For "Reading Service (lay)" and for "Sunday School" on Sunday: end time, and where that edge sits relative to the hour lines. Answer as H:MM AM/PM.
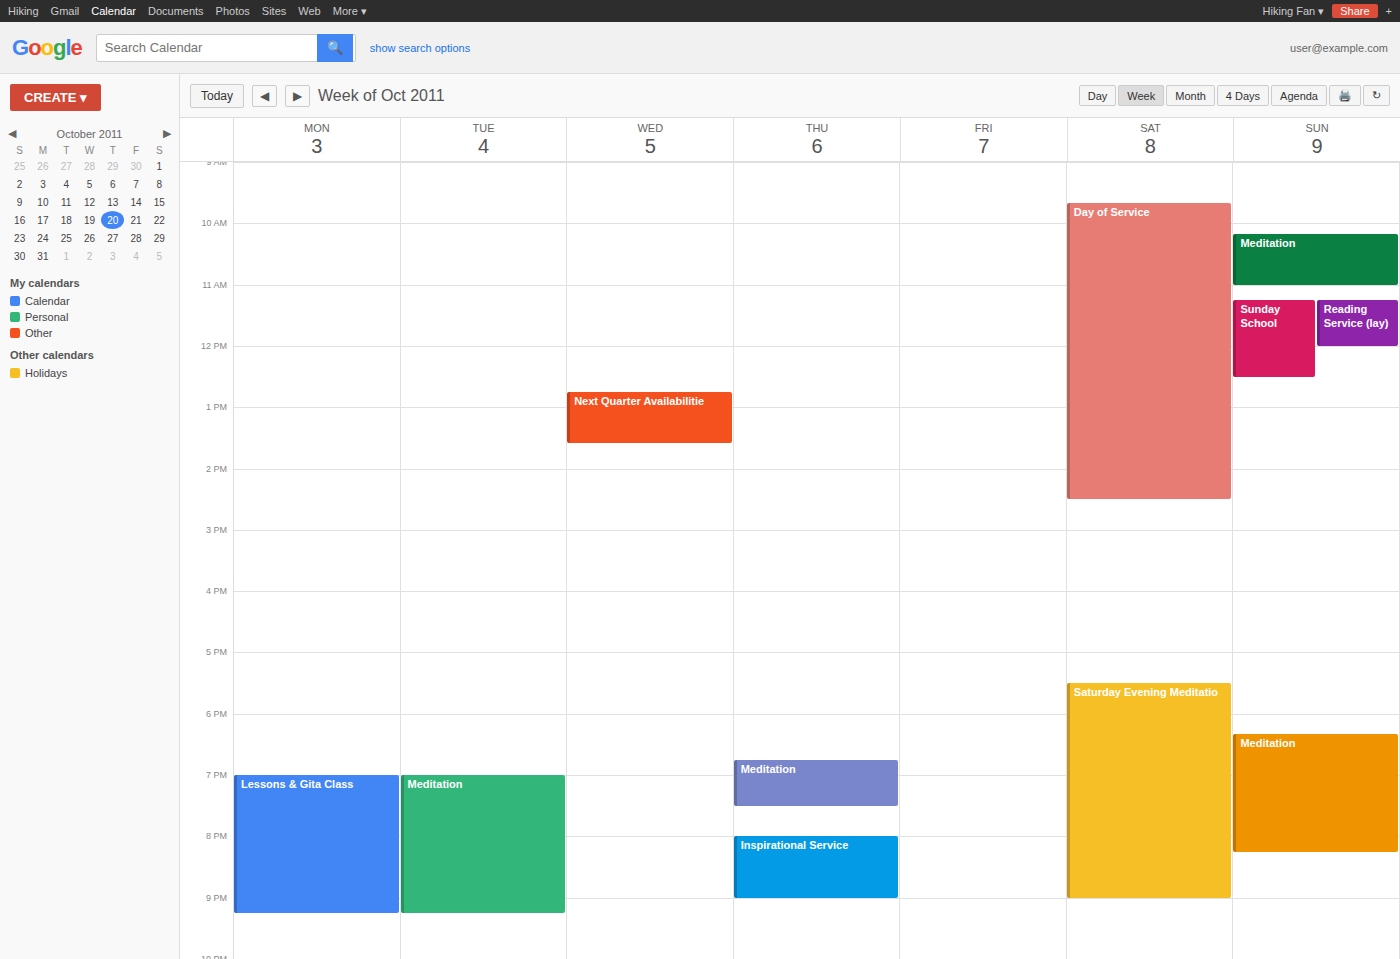
"Reading Service (lay)": 12:00 PM, exactly on the 12 PM line. "Sunday School": 12:30 PM, halfway between the 12 PM and 1 PM lines.